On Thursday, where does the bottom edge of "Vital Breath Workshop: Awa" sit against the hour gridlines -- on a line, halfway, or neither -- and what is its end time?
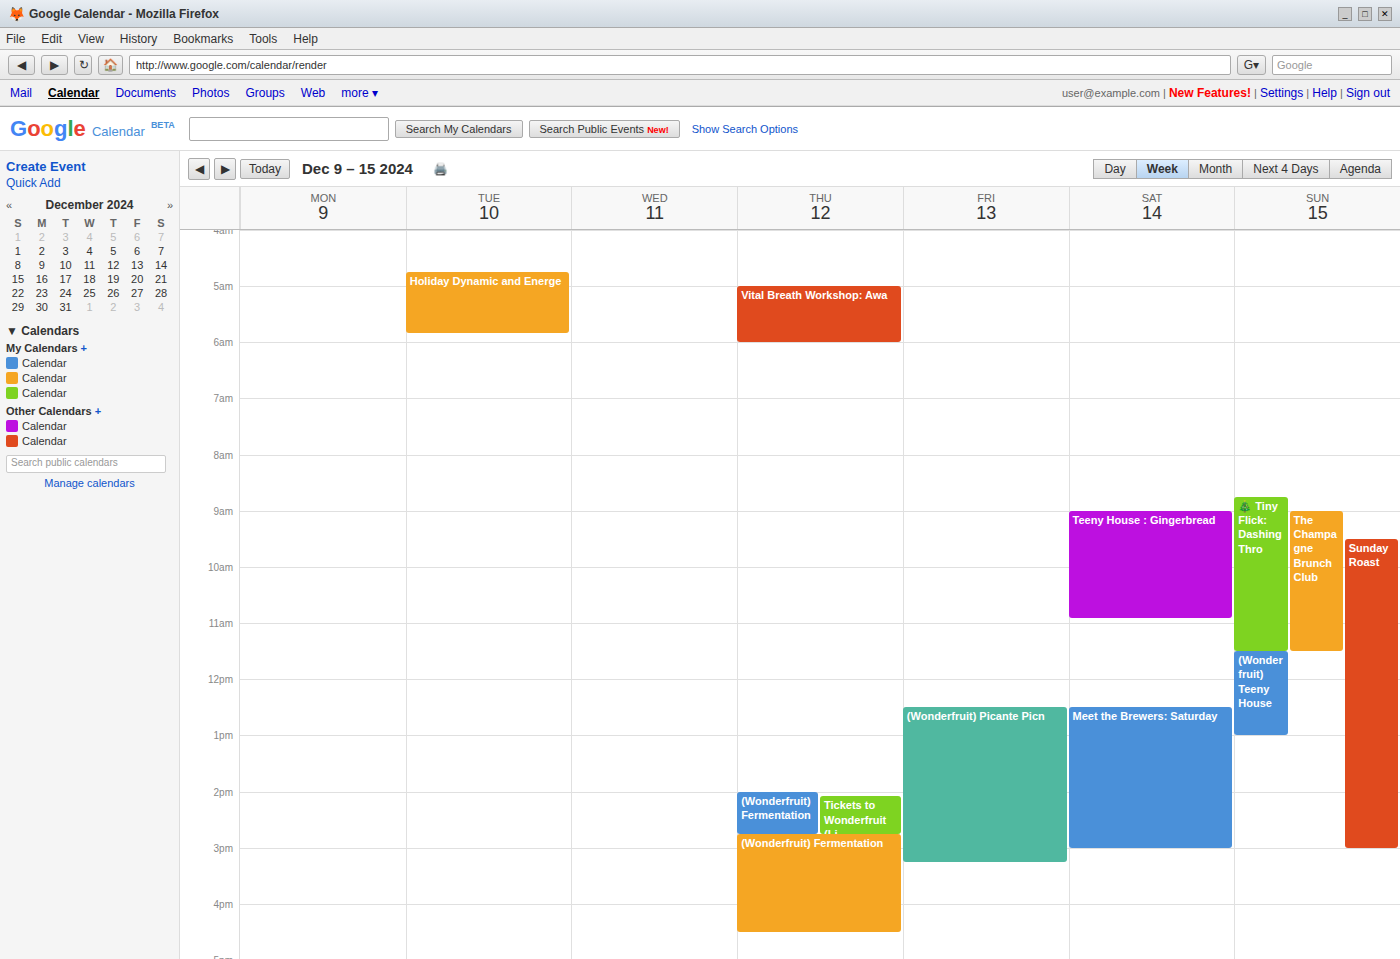
6:00 AM -- exactly on the 6 AM line.